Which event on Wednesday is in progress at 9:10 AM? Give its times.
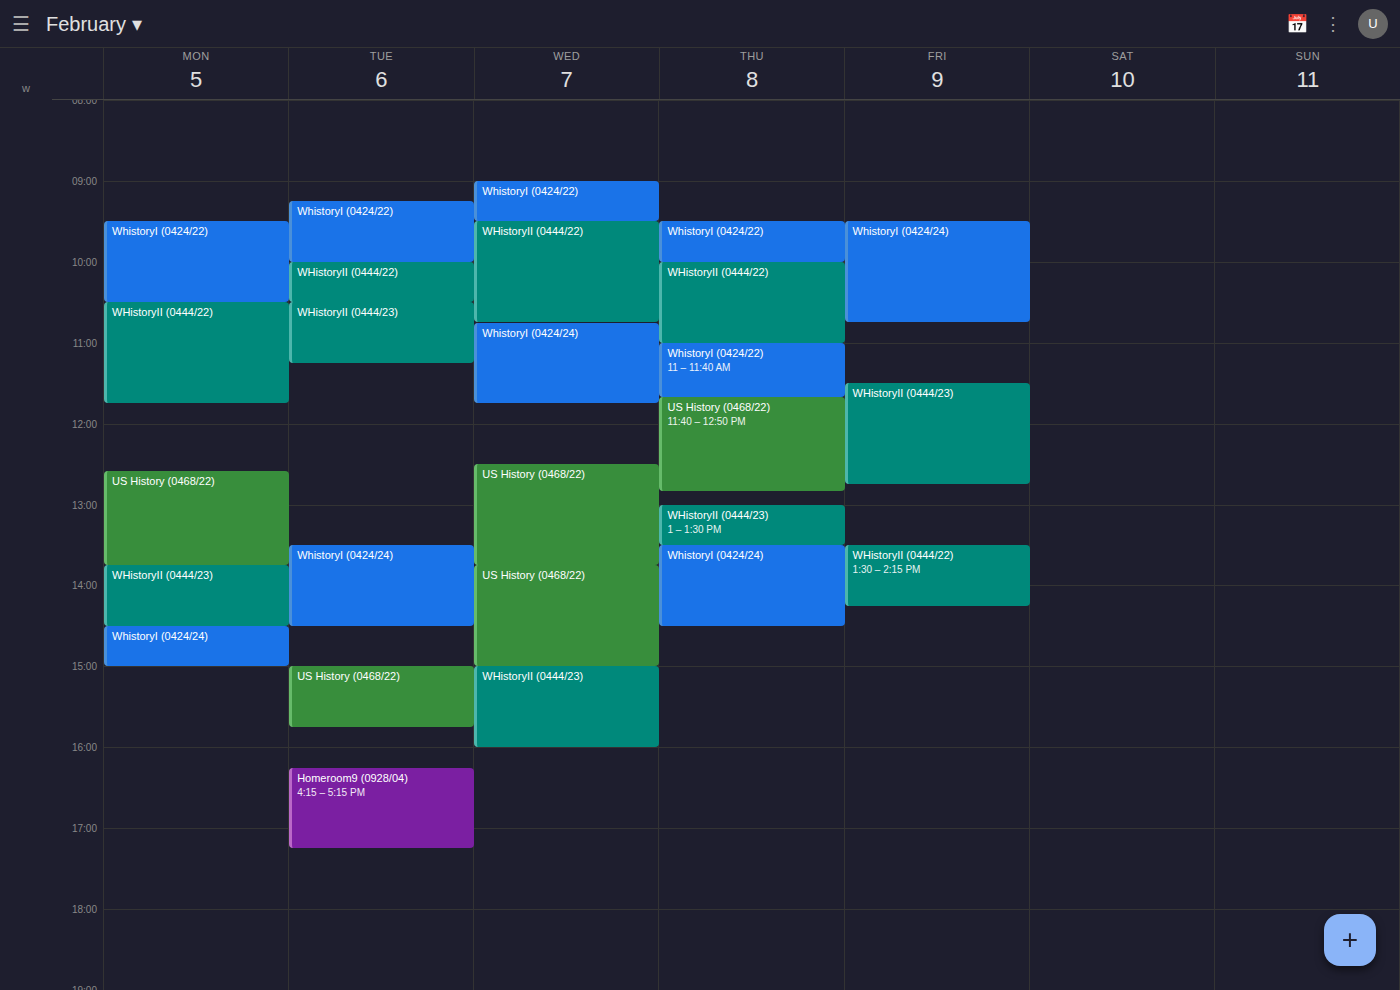
"WhistoryI (0424/22)", 9:00 AM to 9:30 AM